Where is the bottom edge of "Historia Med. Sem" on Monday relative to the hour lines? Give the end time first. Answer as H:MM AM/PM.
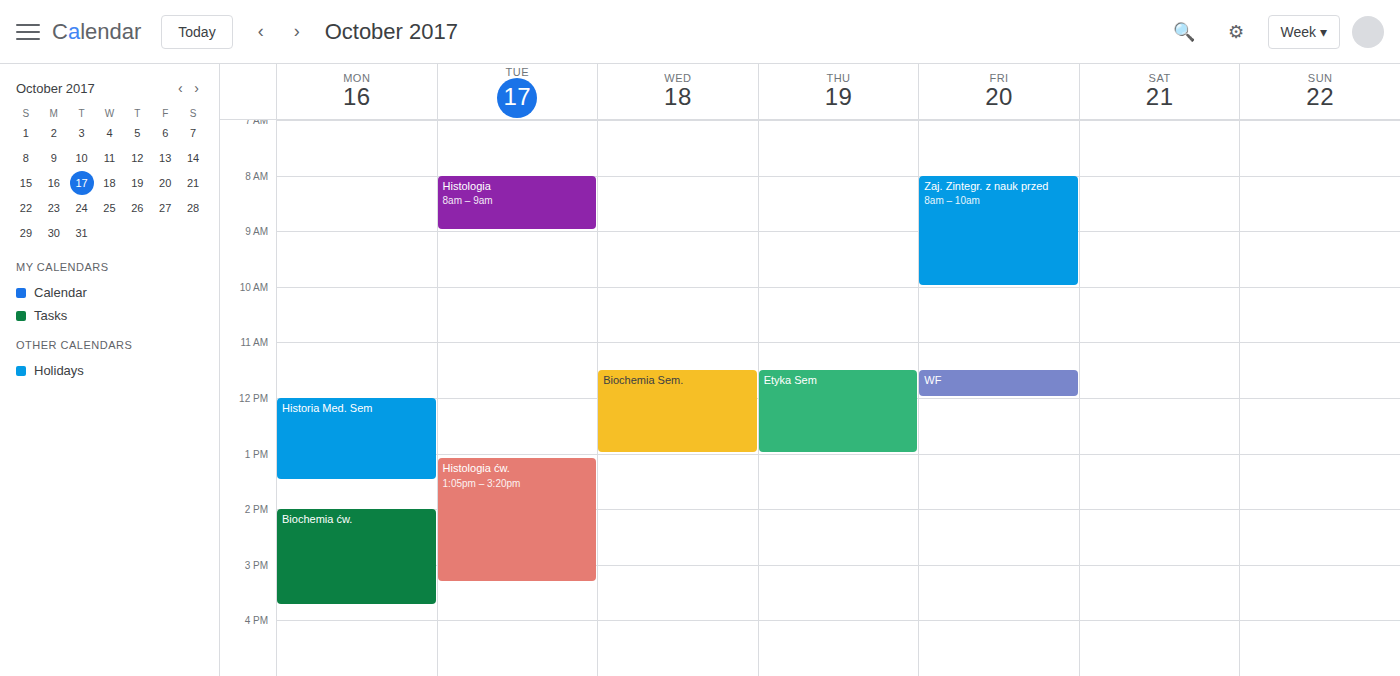
1:30 PM -- halfway between the 1 PM and 2 PM lines.